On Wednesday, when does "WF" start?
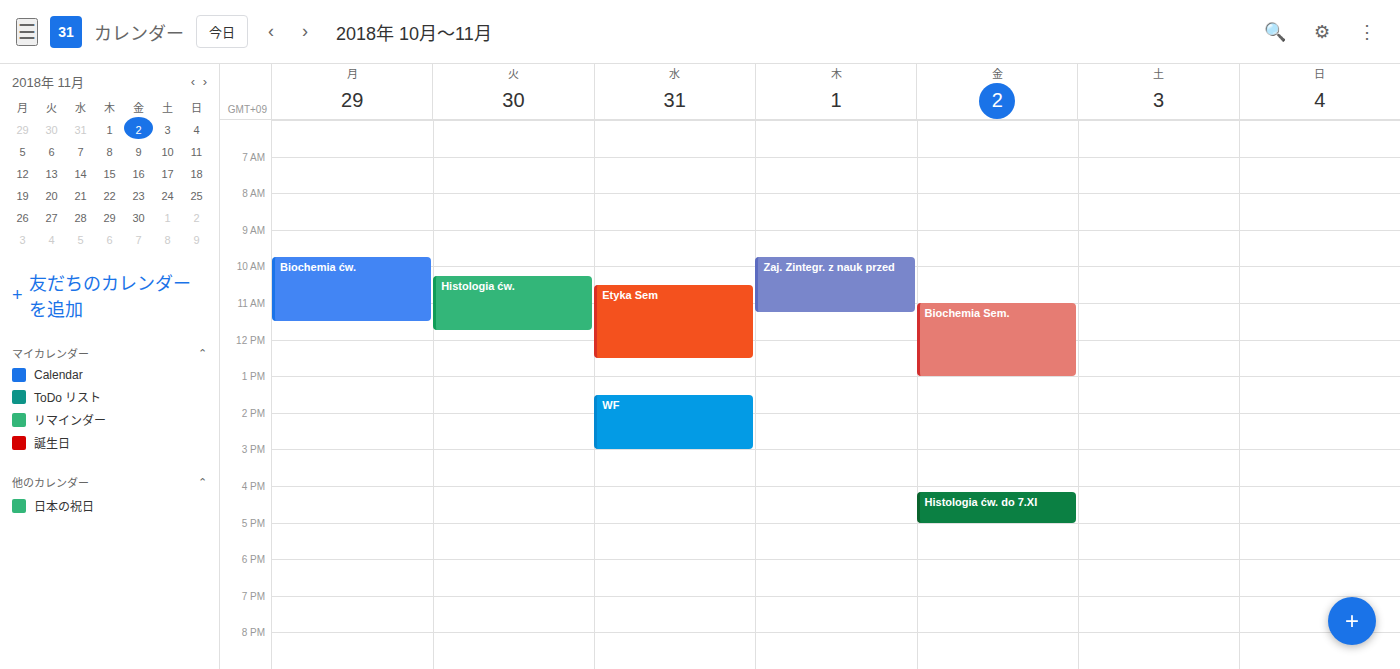
1:30 PM